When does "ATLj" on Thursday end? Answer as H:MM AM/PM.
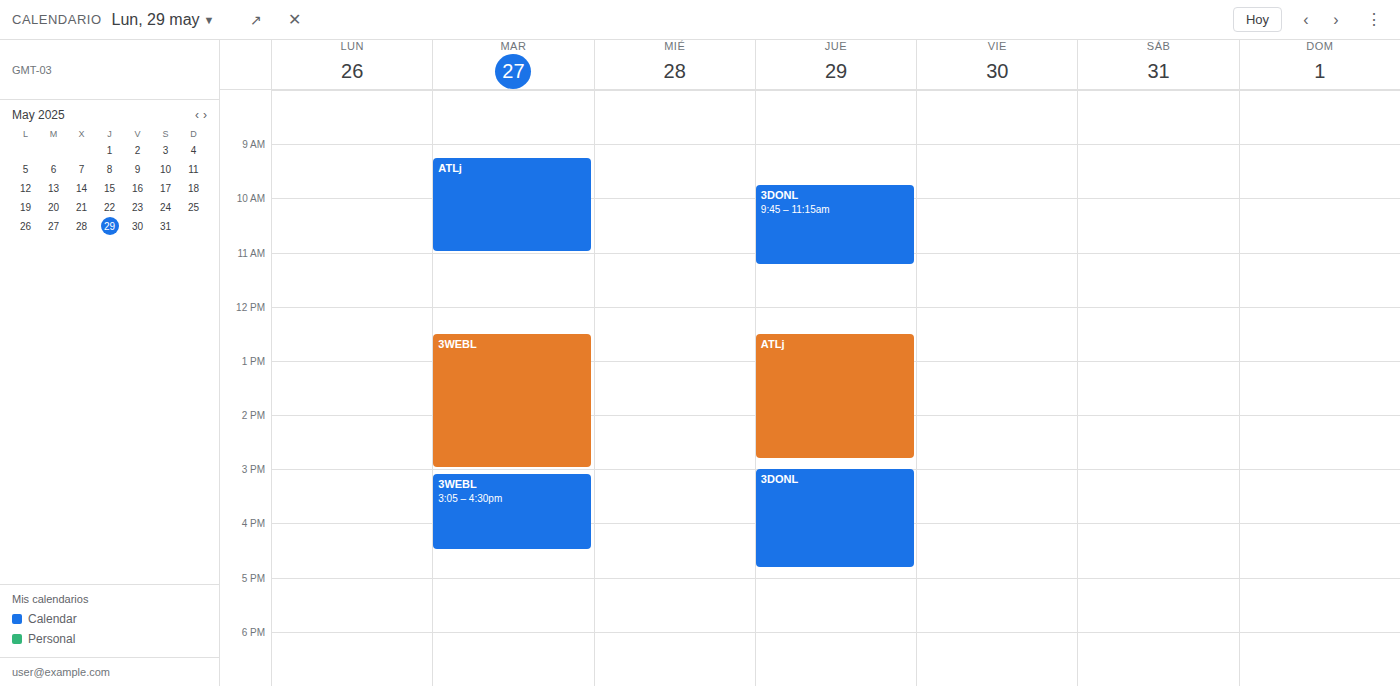
2:50 PM